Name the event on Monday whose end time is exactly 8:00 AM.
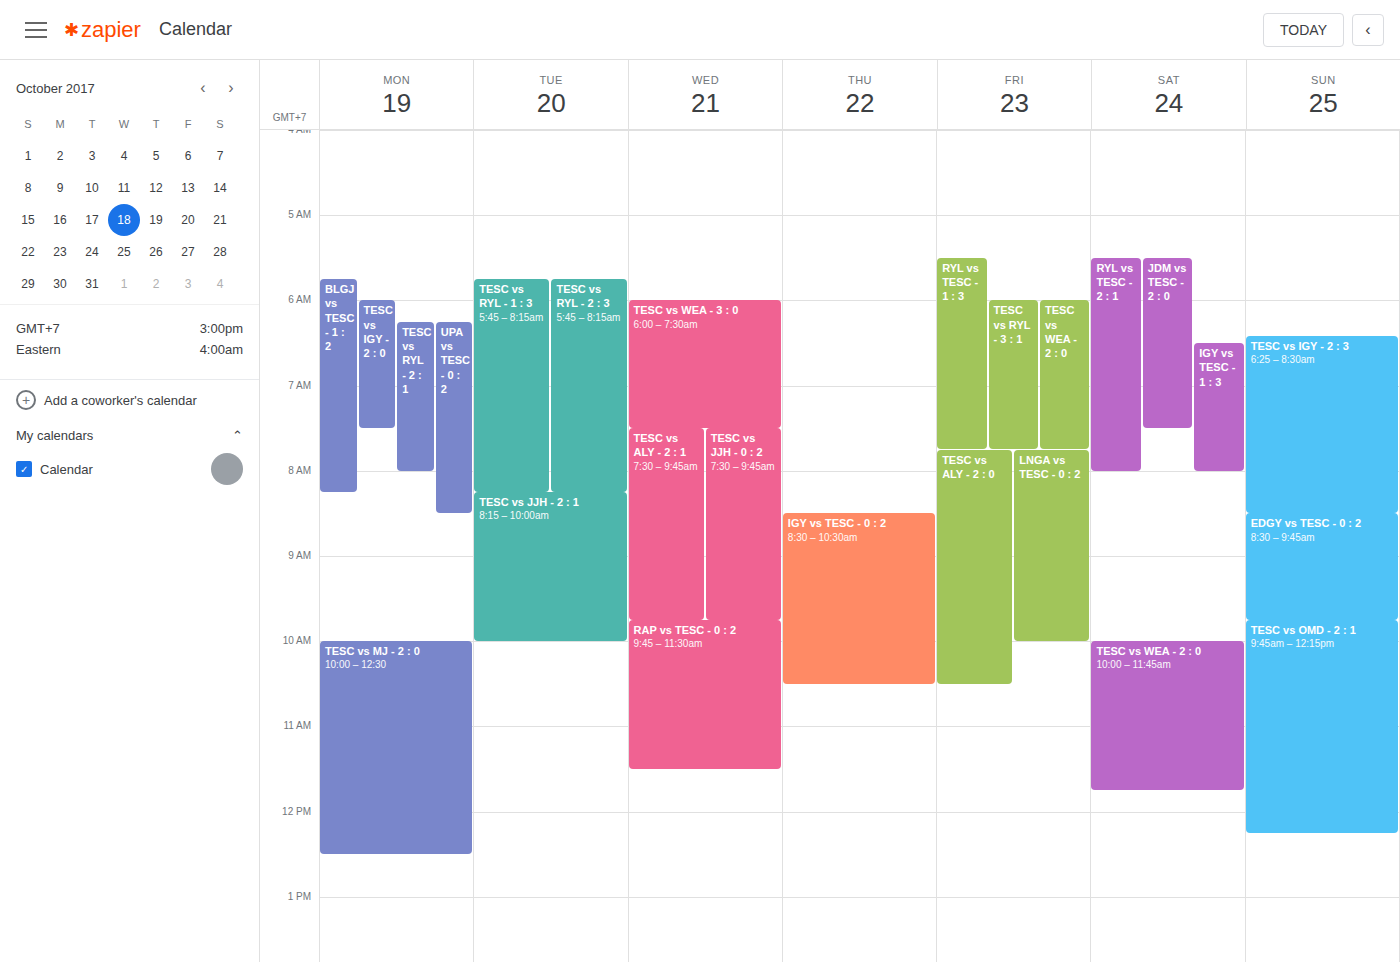
"TESC vs RYL - 2 : 1"